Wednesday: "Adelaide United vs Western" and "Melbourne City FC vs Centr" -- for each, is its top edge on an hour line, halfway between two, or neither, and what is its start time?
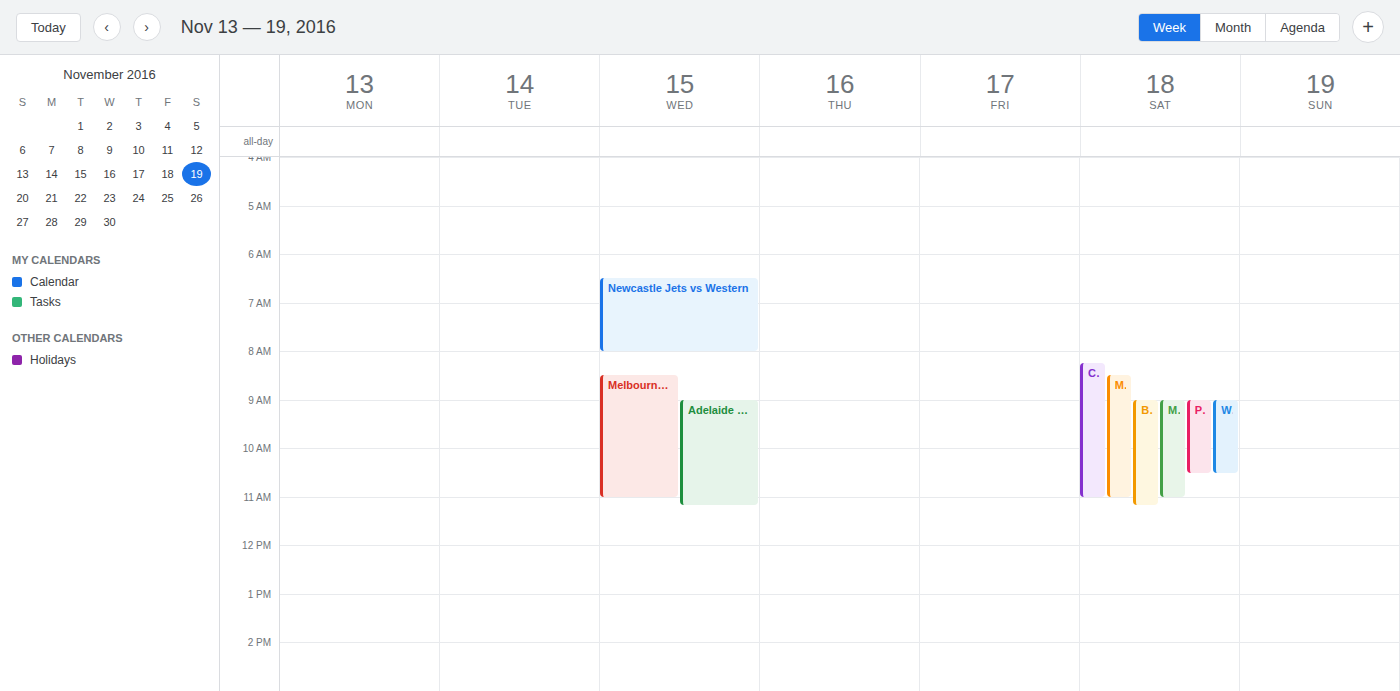
"Adelaide United vs Western": 9:00 AM, exactly on the 9 AM line. "Melbourne City FC vs Centr": 8:30 AM, halfway between the 8 AM and 9 AM lines.